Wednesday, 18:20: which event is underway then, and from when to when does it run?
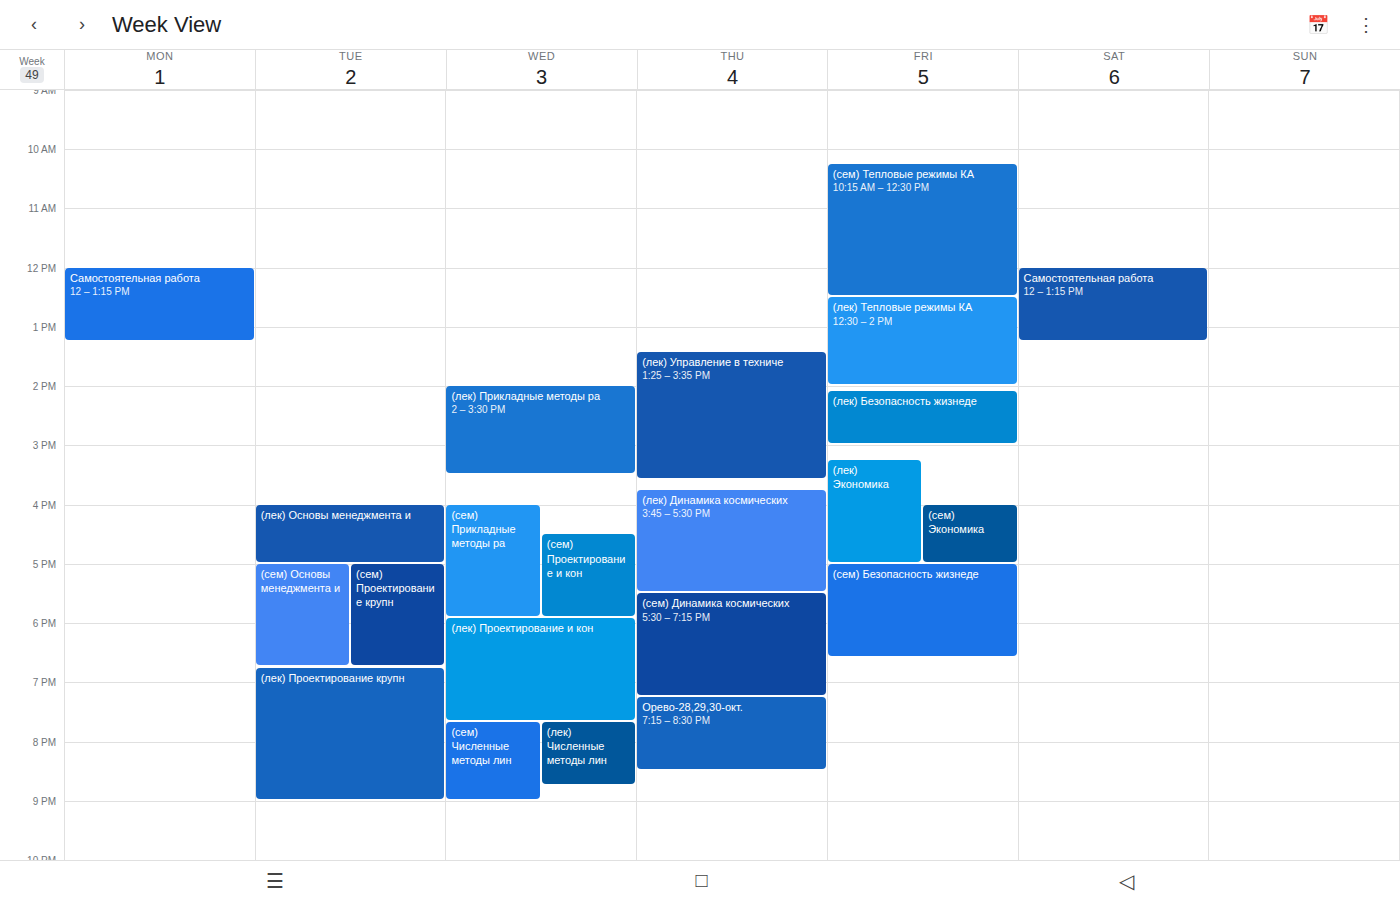
"(лек) Проектирование и кон", 17:55 to 19:40